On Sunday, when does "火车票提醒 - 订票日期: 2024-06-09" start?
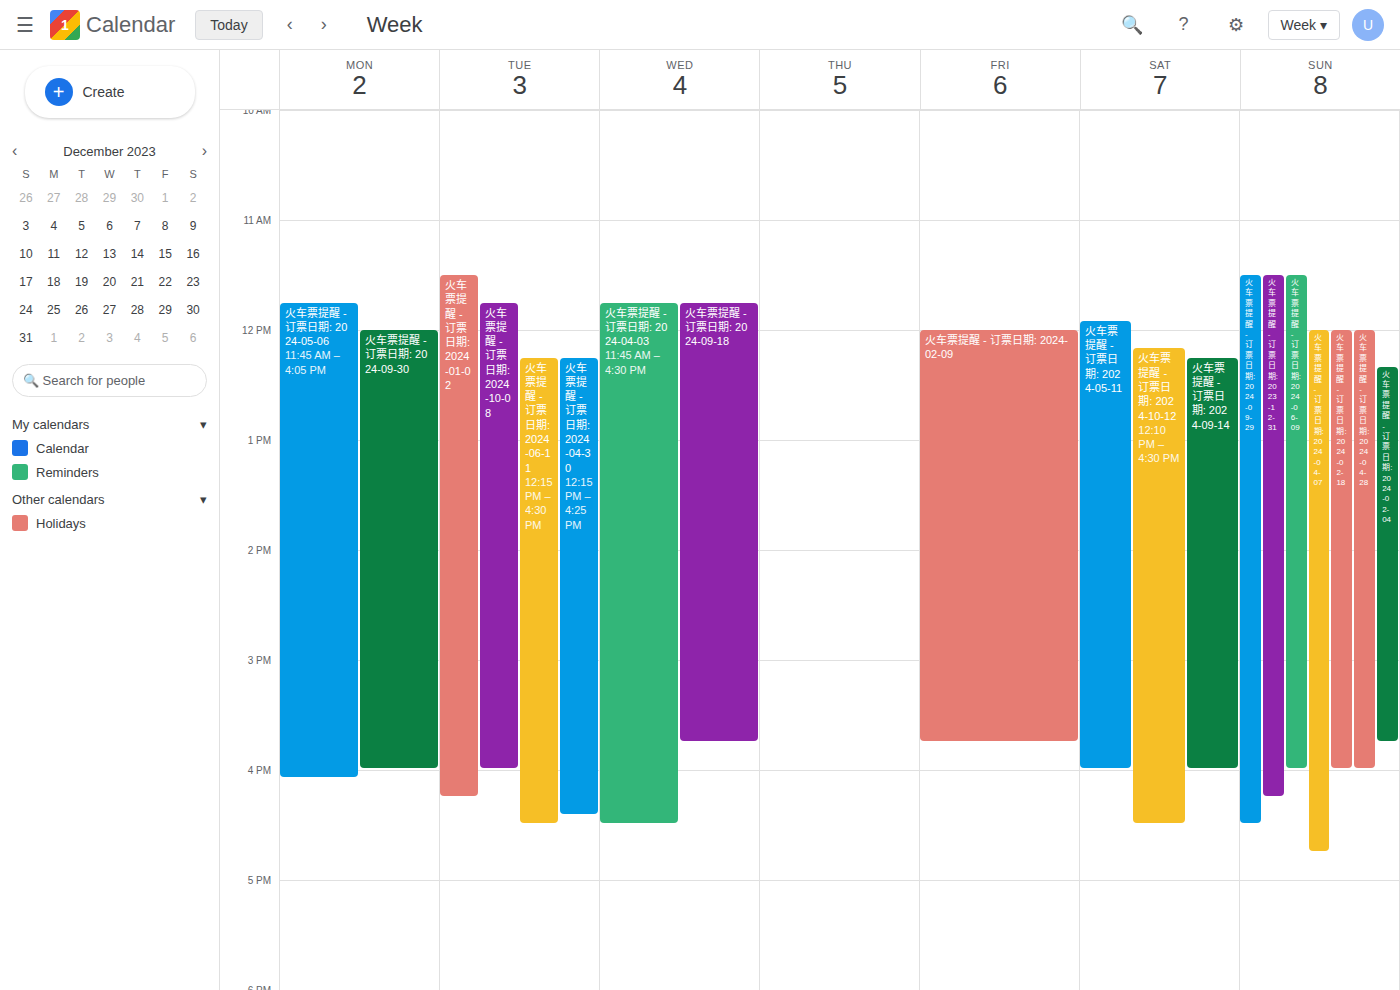
11:30 AM